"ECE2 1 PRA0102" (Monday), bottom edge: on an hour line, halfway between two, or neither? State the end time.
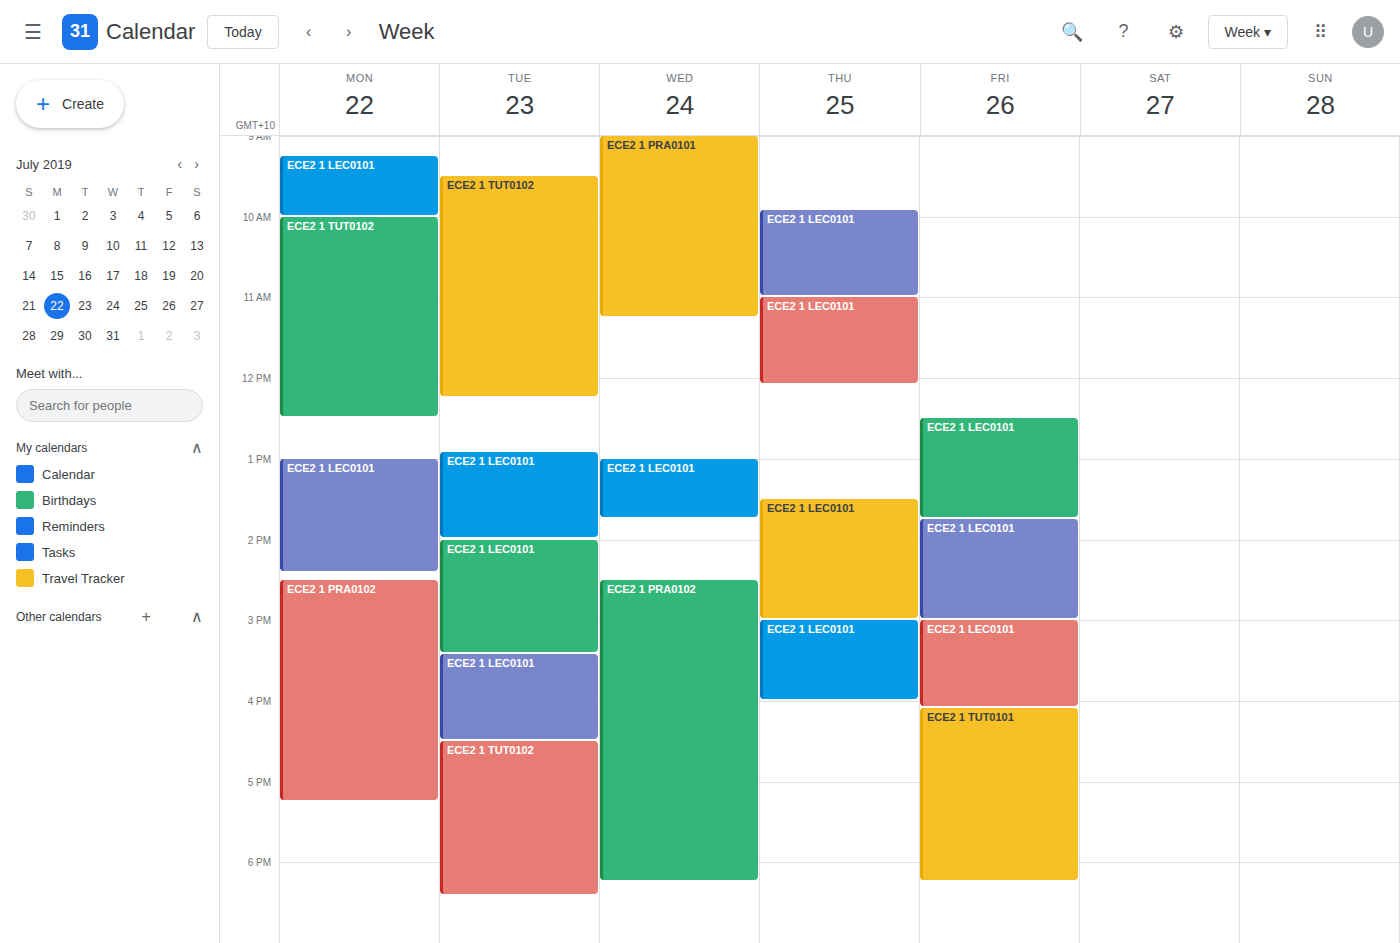
5:15 PM -- neither: a quarter of the way from the 5 PM line to the 6 PM line.